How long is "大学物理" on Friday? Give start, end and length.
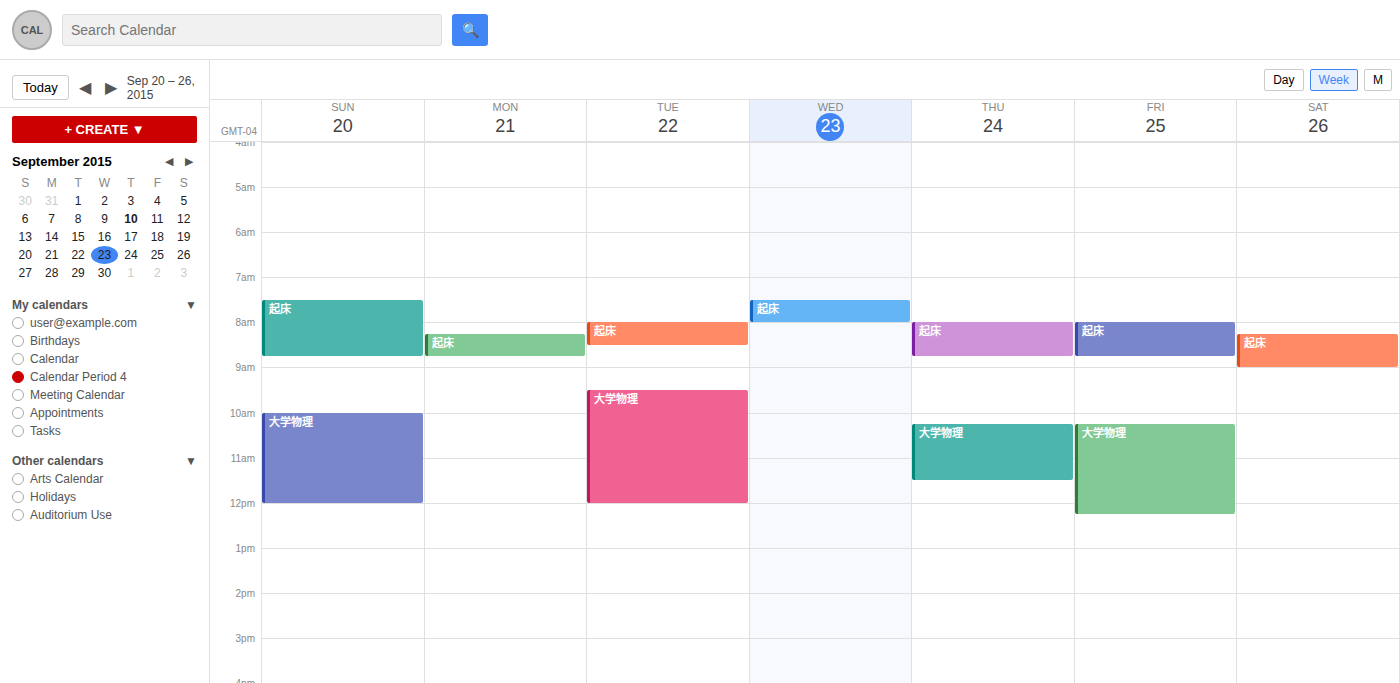
10:15 AM to 12:15 PM, 2 hours